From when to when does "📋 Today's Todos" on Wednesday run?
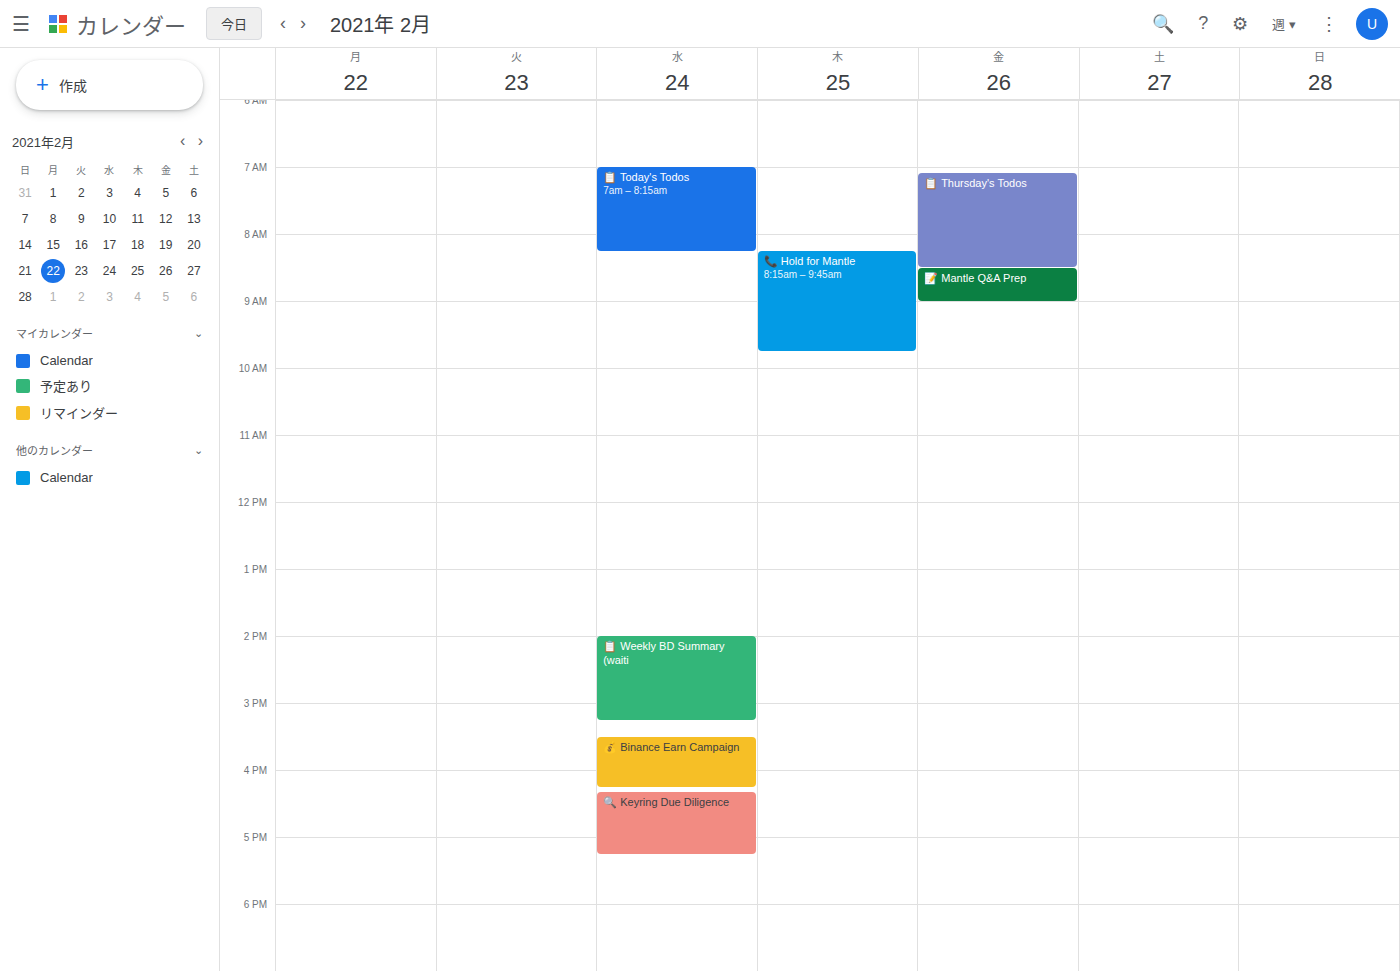
7:00 AM to 8:15 AM